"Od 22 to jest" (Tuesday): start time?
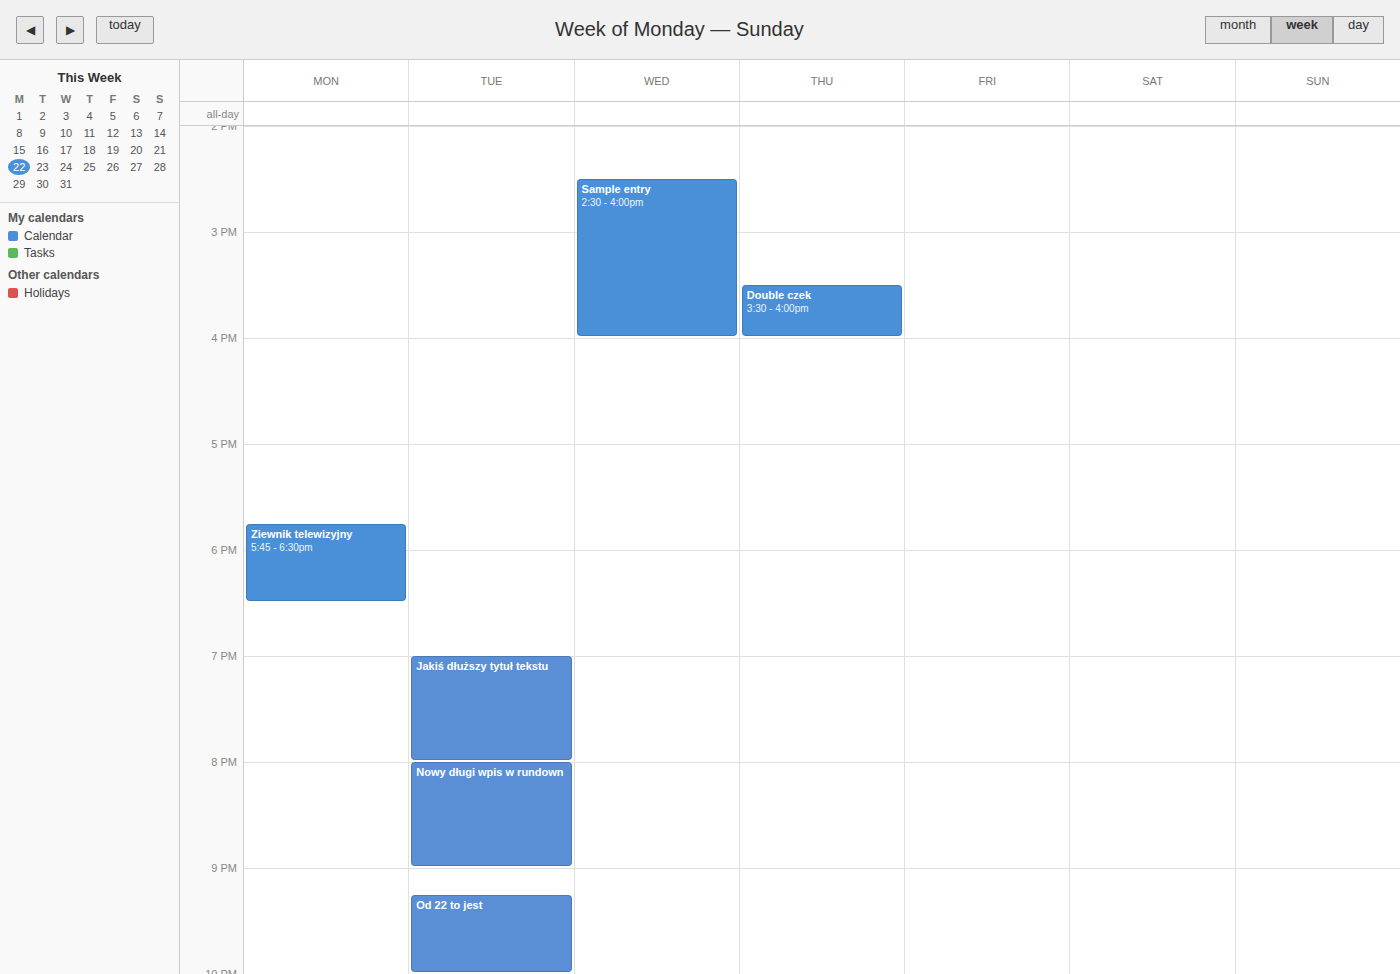
9:15 PM